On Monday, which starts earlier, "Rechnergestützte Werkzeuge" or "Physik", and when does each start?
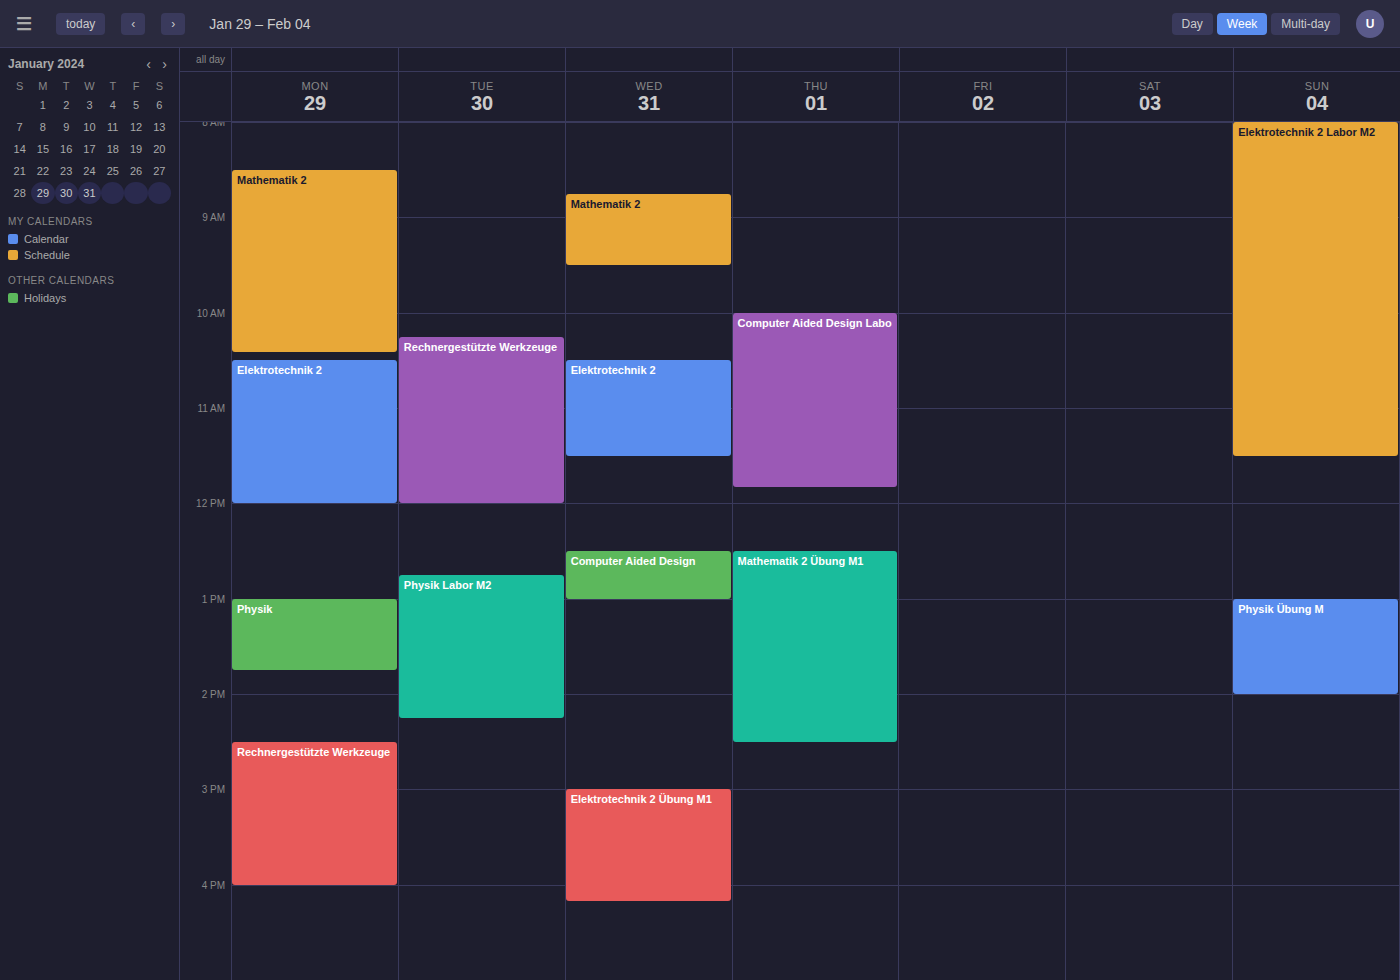
"Physik" 1:00 PM; "Rechnergestützte Werkzeuge" 2:30 PM.